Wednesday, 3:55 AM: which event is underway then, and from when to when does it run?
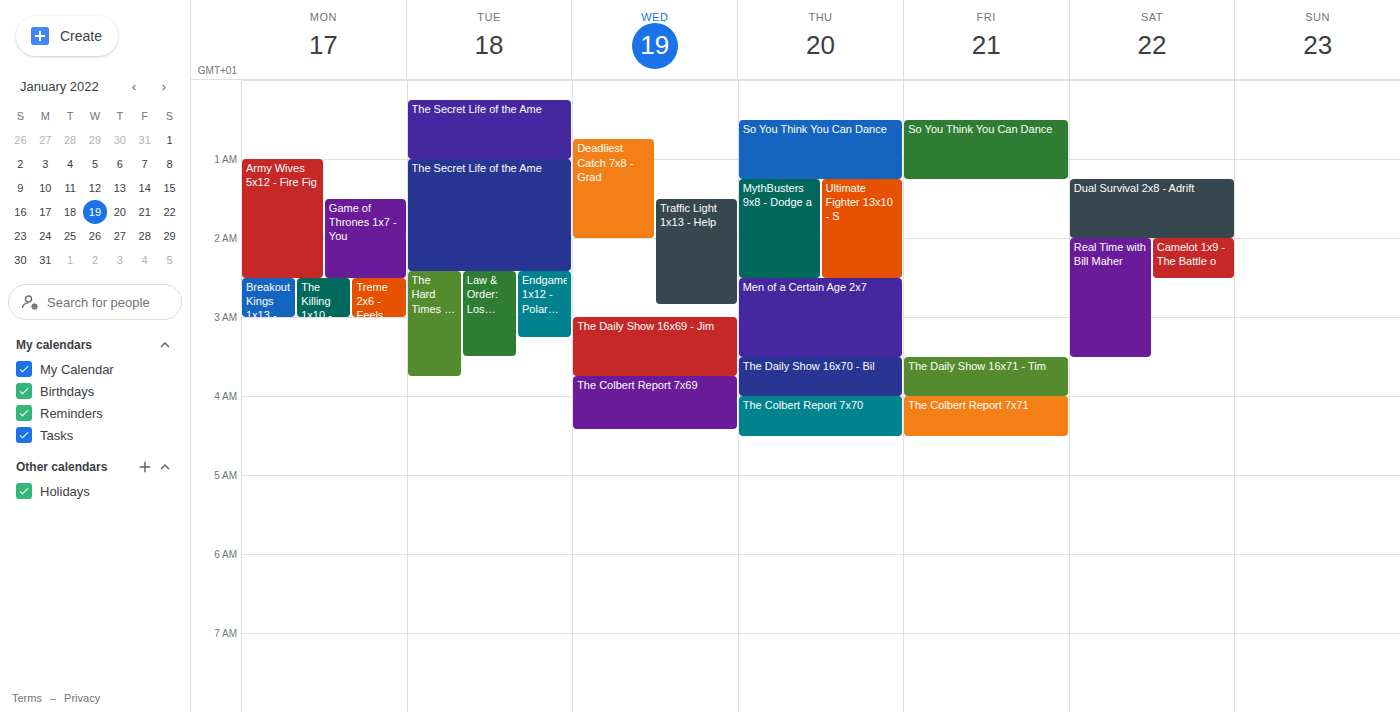
"The Colbert Report 7x69", 3:45 AM to 4:25 AM